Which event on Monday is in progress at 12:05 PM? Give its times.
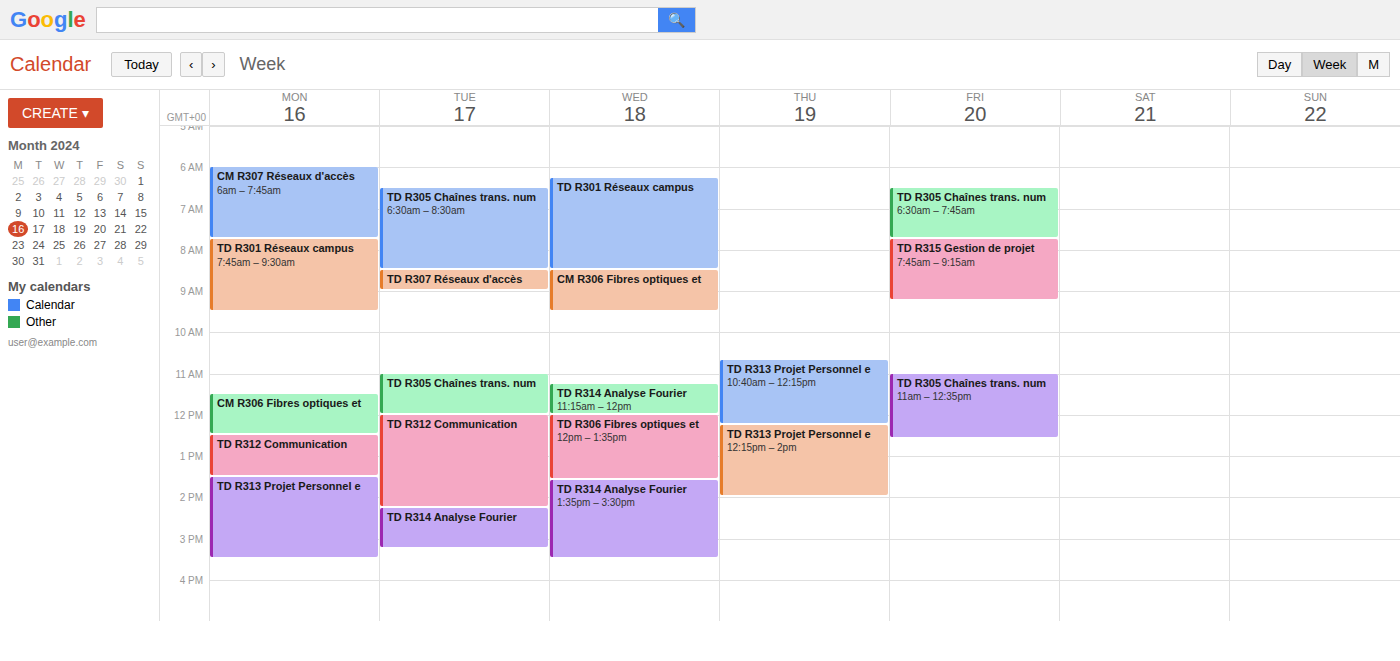
"CM R306 Fibres optiques et", 11:30 AM to 12:30 PM